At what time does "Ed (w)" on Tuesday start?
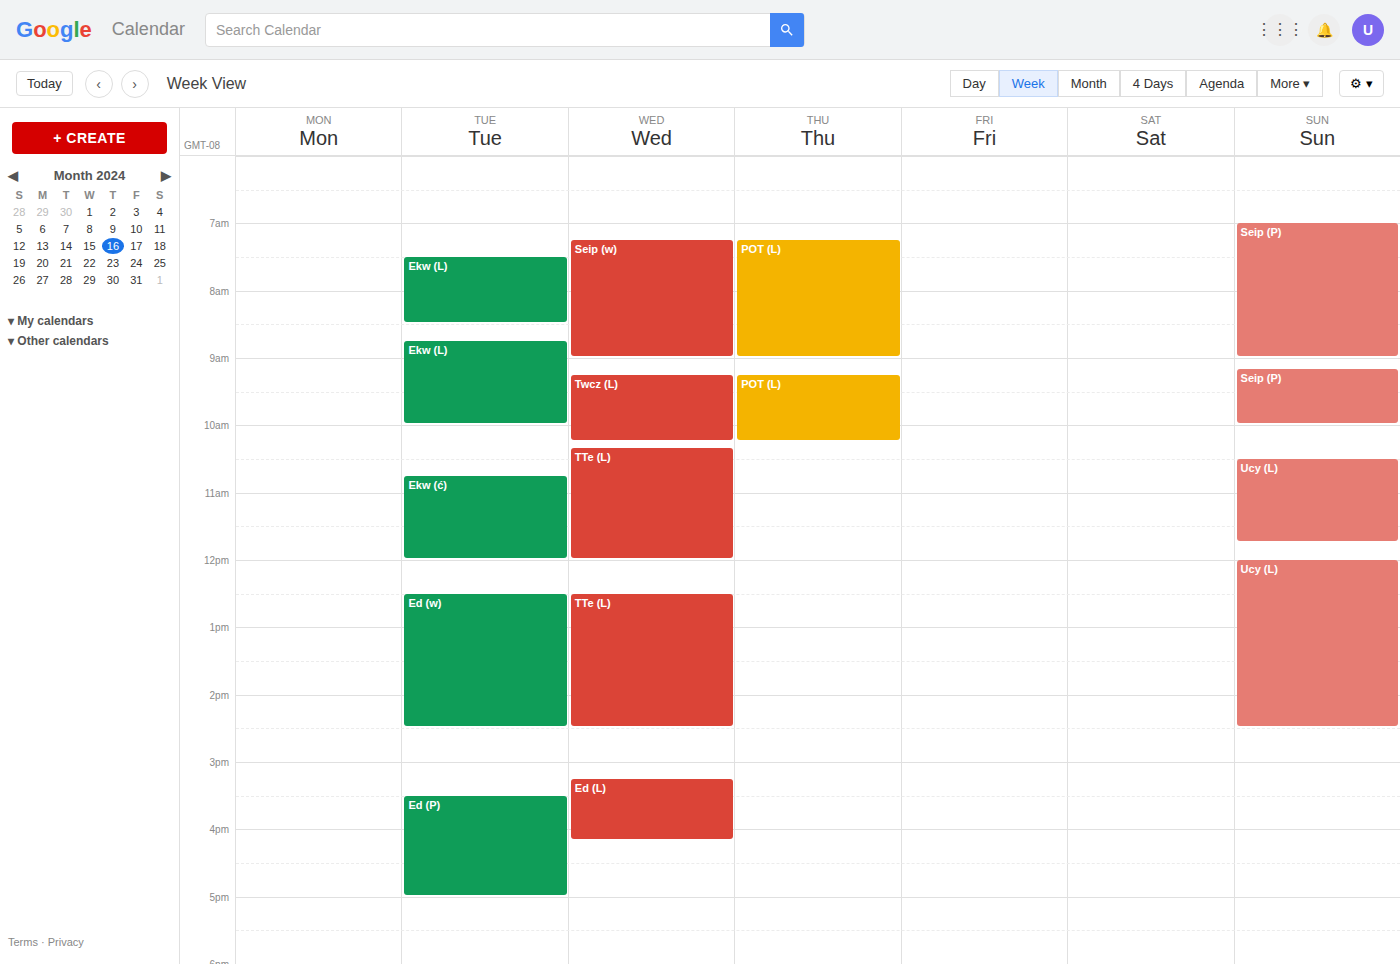
12:30